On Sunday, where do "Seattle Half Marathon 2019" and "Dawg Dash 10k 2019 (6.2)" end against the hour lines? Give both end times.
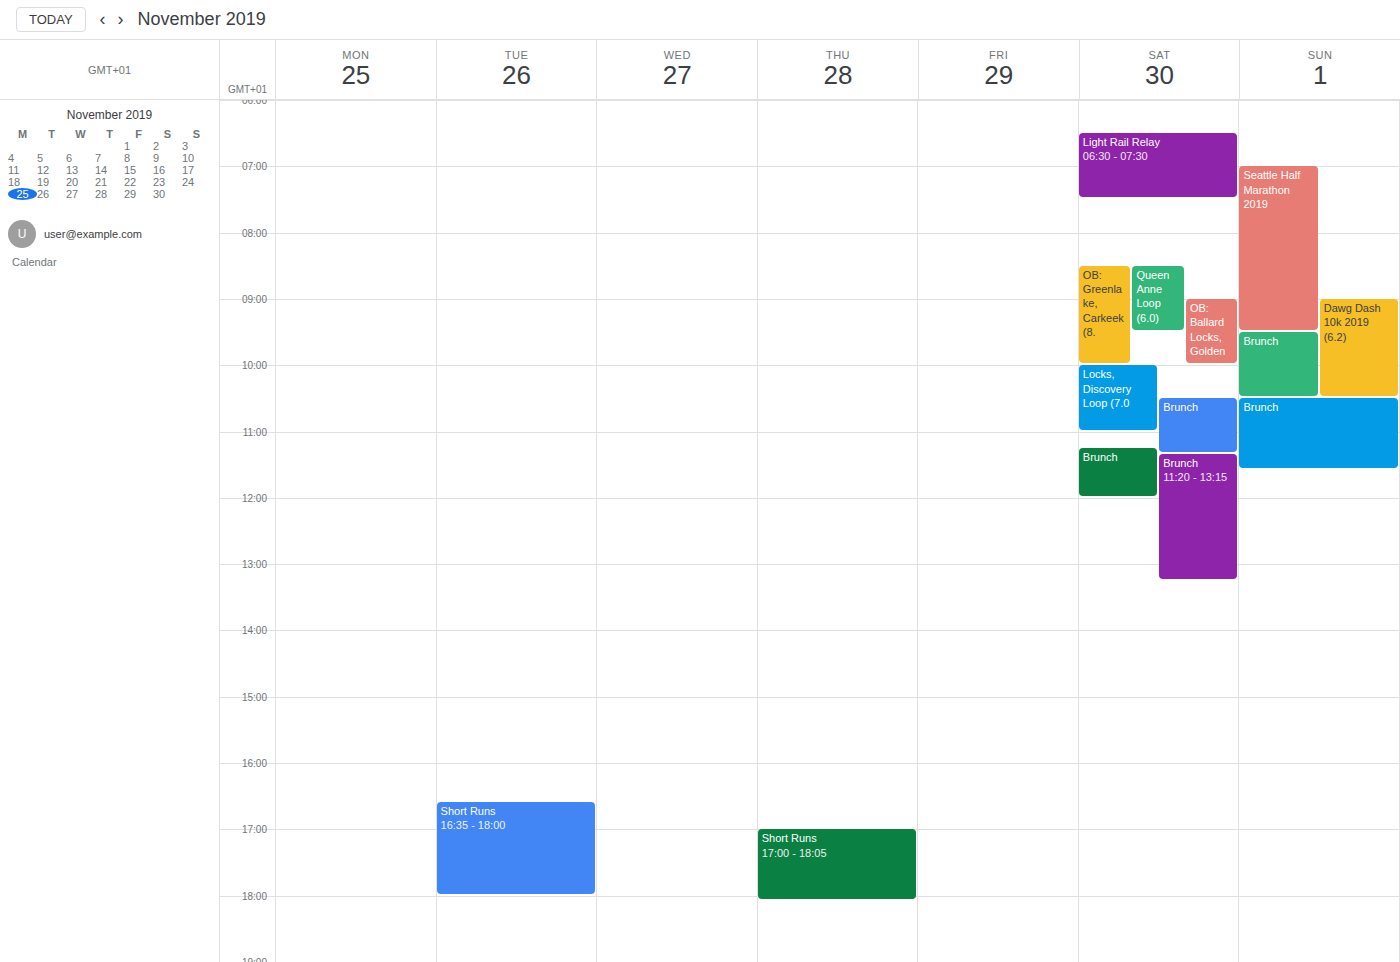
"Seattle Half Marathon 2019": 09:30, halfway between the 09:00 and 10:00 lines. "Dawg Dash 10k 2019 (6.2)": 10:30, halfway between the 10:00 and 11:00 lines.